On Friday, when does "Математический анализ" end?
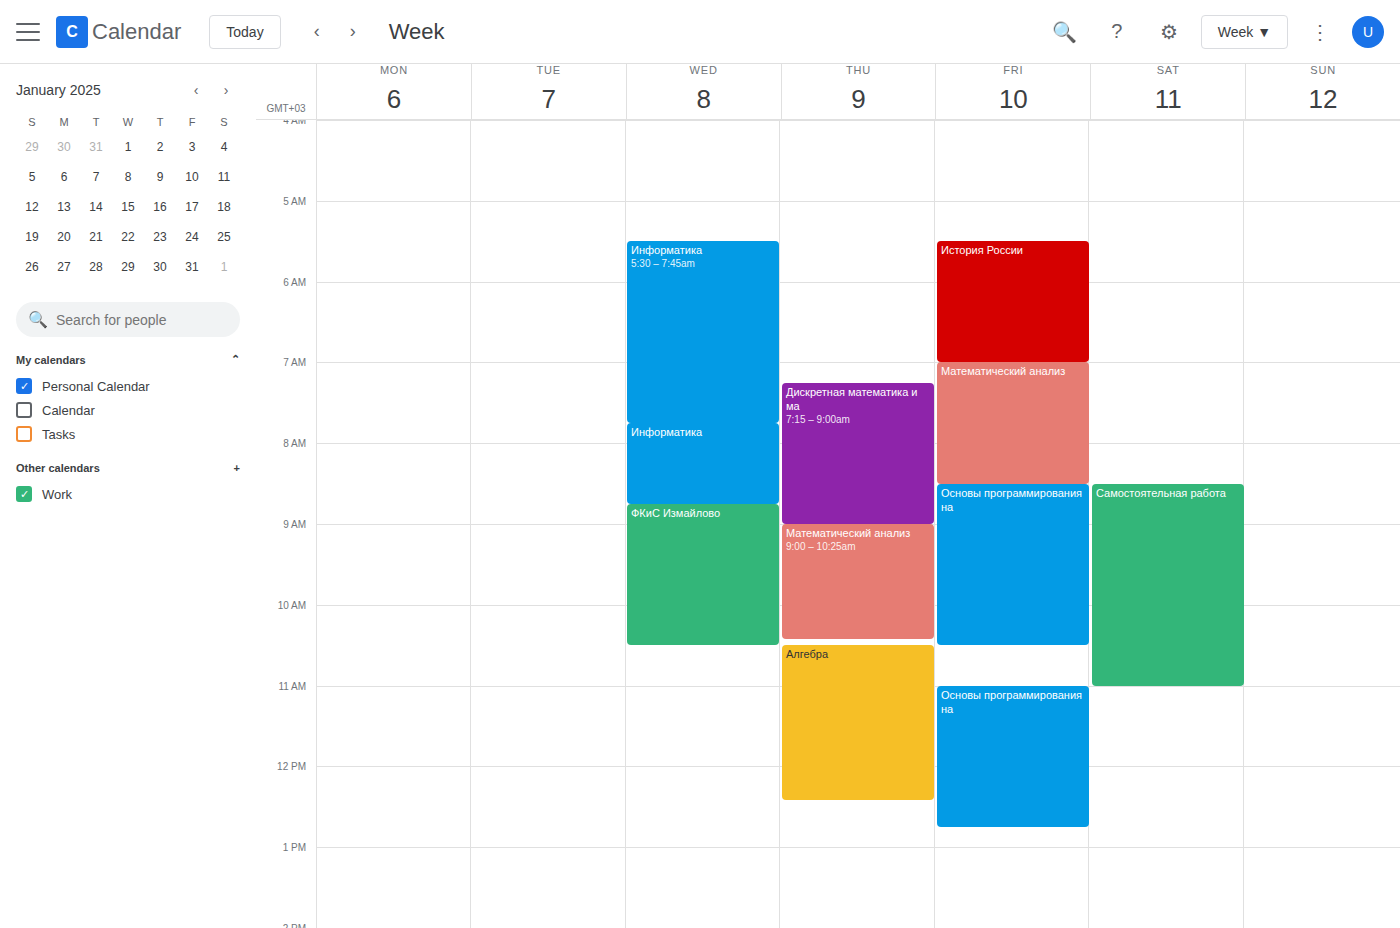
8:30 AM